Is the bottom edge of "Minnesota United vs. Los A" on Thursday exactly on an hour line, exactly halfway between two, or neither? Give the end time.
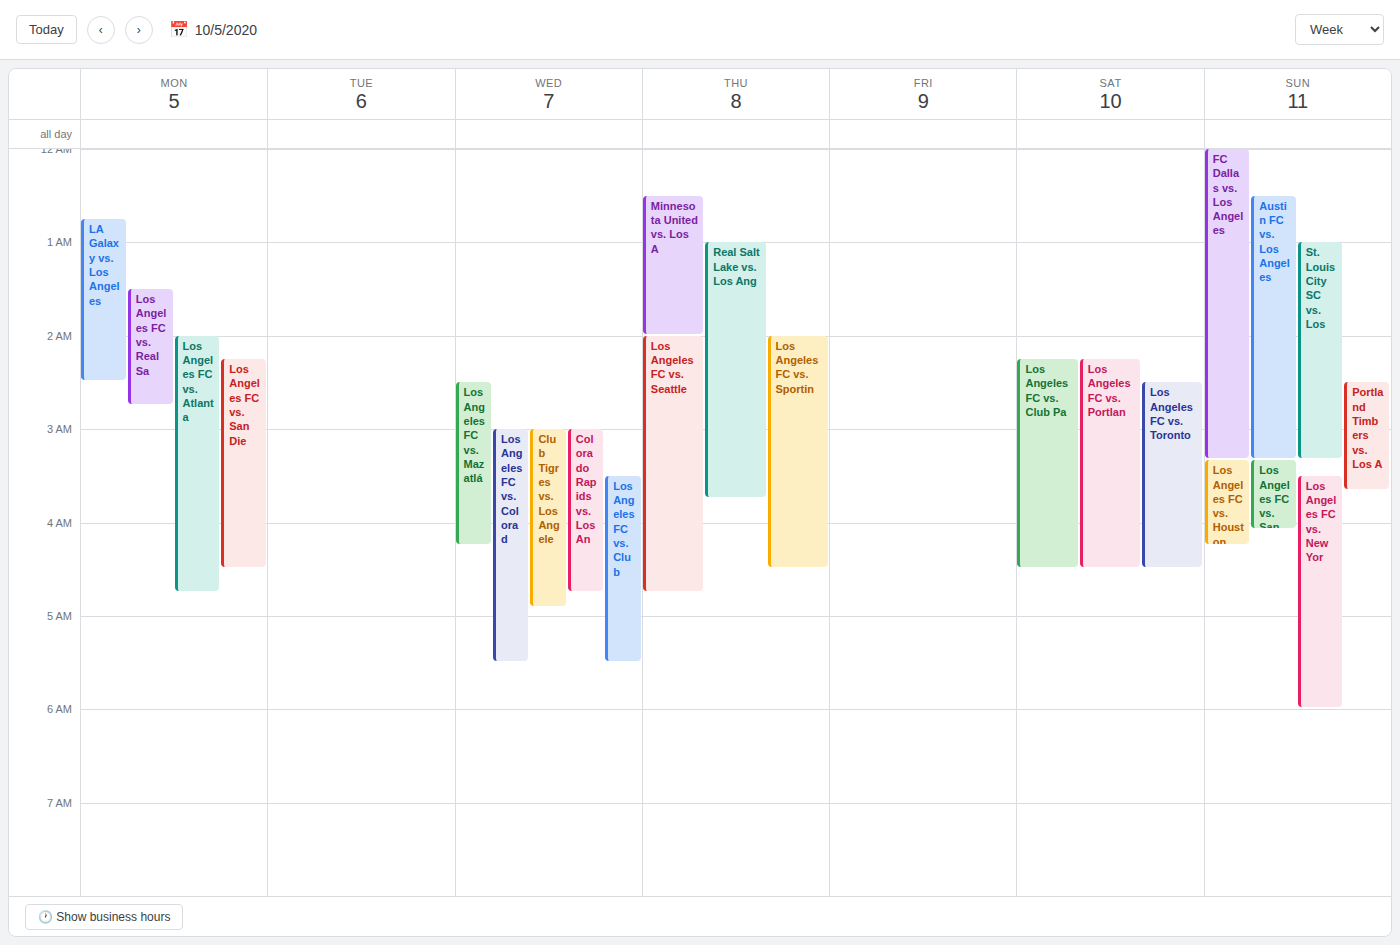
2:00 AM -- exactly on the 2 AM line.